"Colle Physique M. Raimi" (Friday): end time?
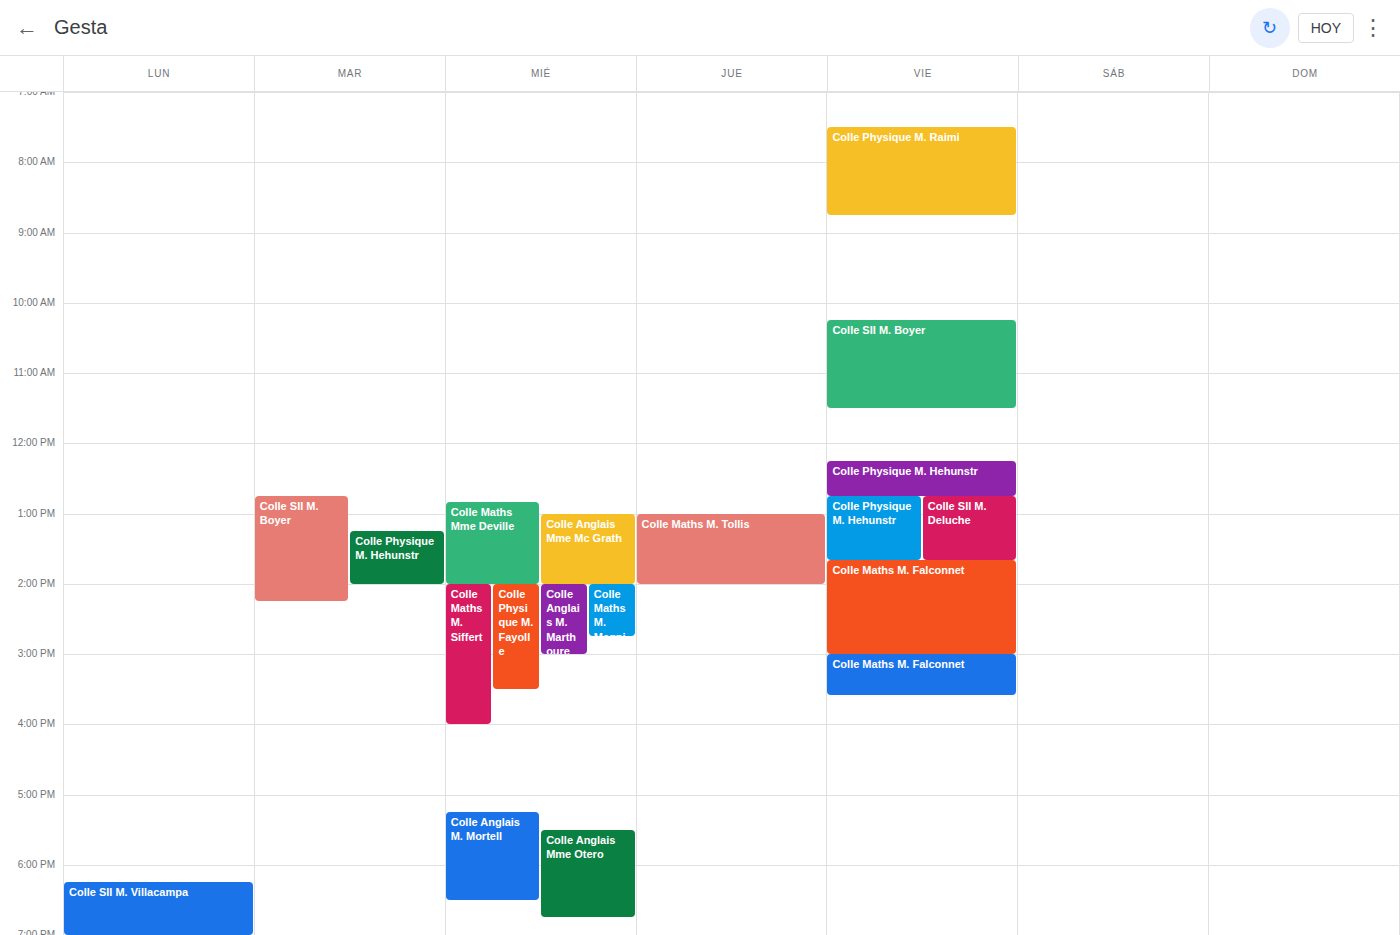
8:45 AM